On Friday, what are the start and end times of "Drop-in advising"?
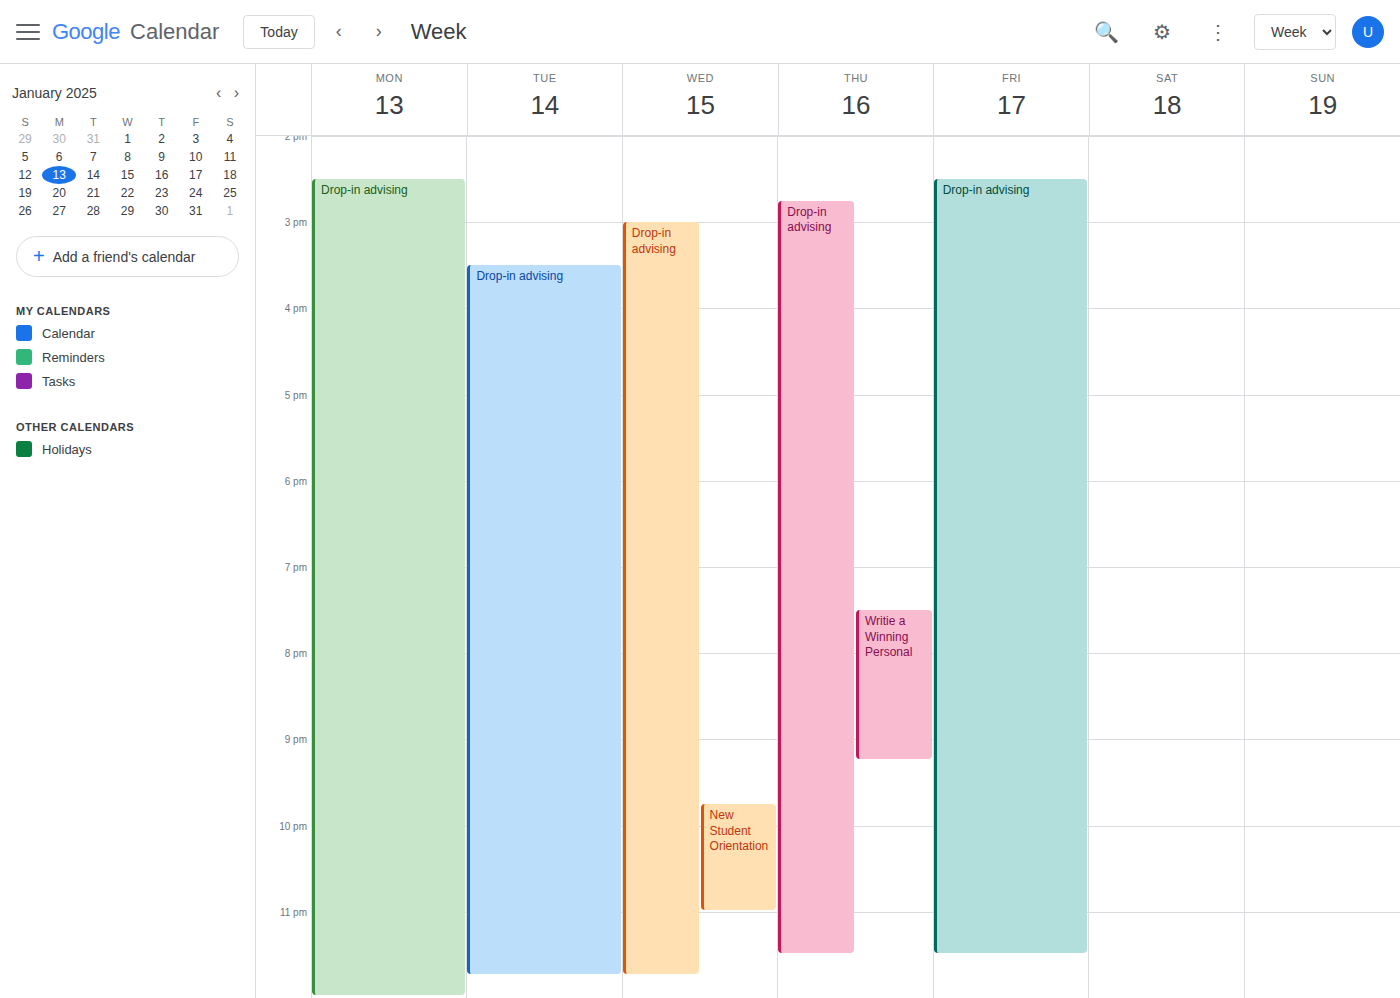
2:30 PM to 11:30 PM